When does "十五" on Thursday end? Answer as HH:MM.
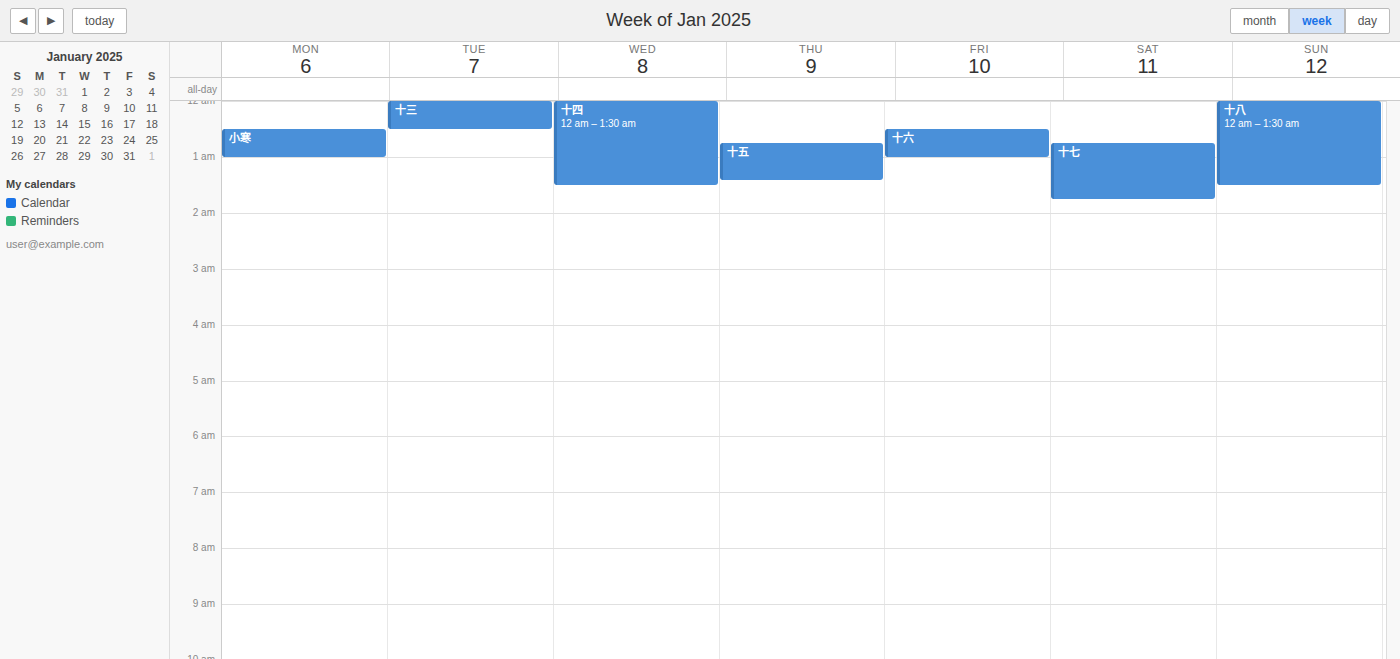
01:25